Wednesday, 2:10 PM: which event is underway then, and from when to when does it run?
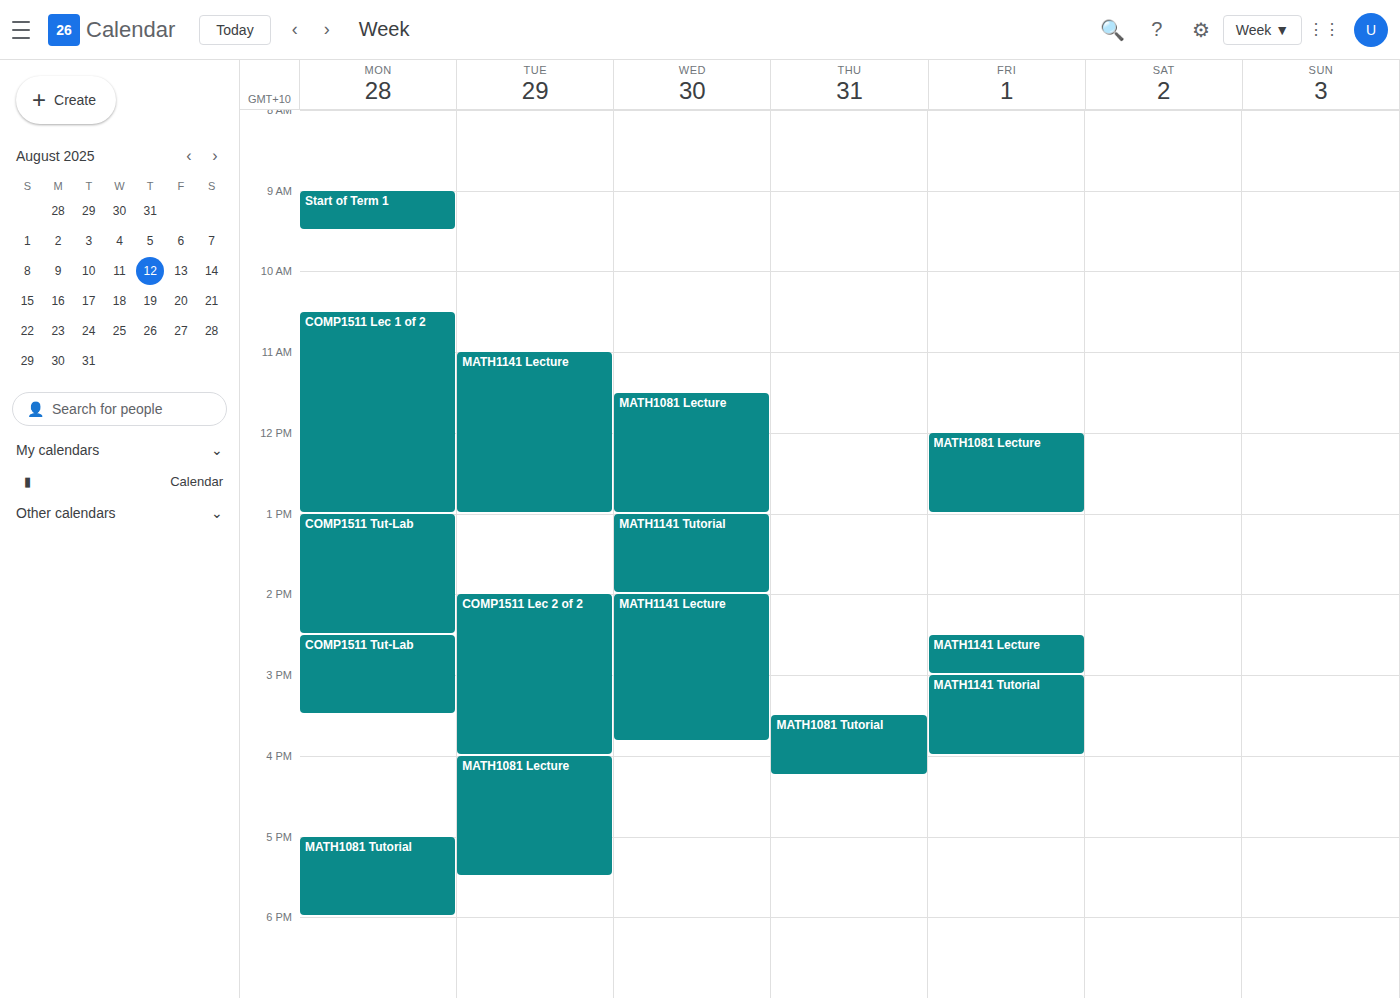
"MATH1141 Lecture", 2:00 PM to 3:50 PM